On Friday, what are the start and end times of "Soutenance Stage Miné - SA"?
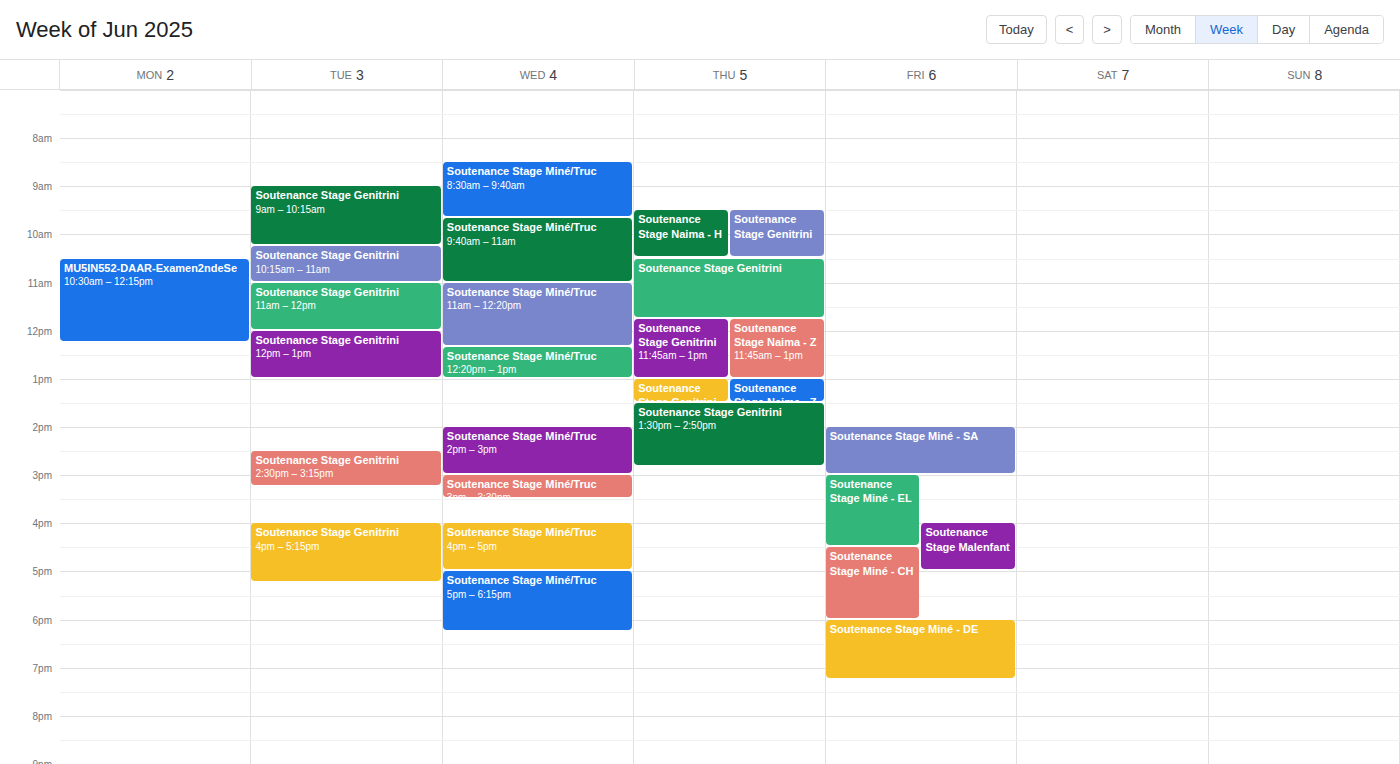
2:00 PM to 3:00 PM